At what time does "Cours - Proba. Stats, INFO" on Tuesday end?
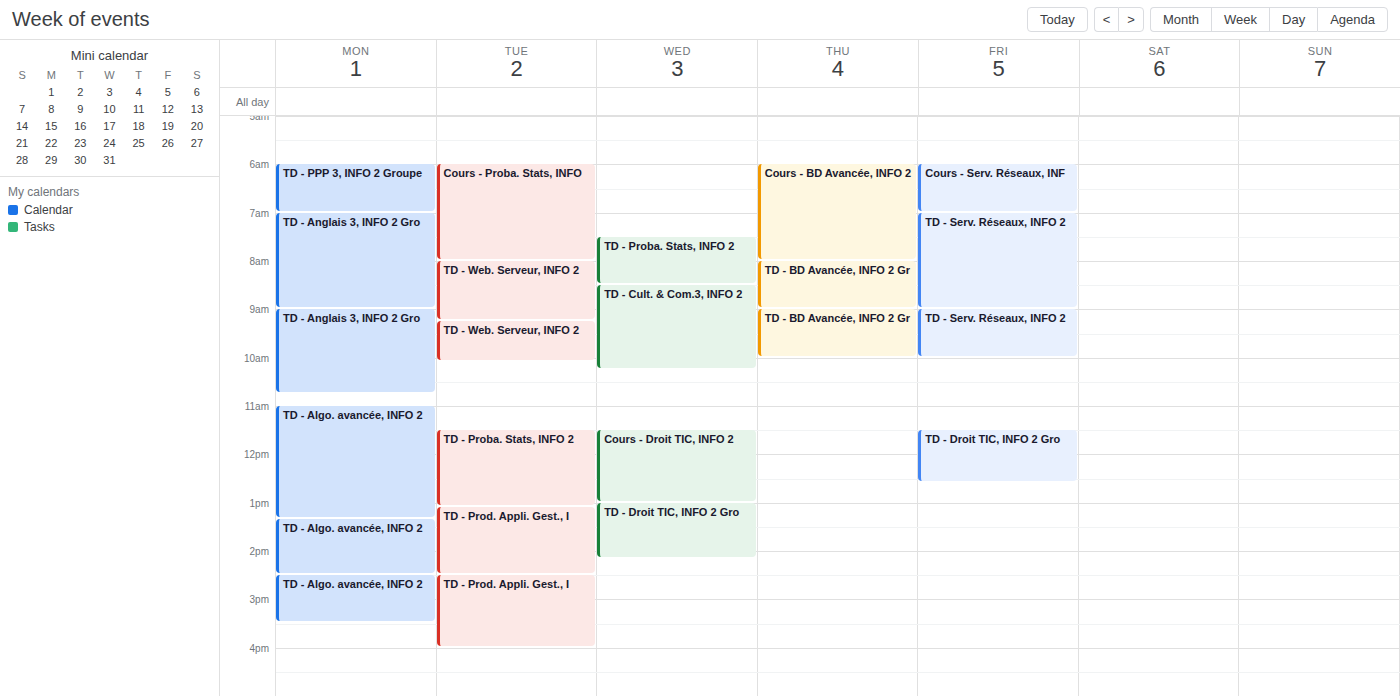
8:00 AM